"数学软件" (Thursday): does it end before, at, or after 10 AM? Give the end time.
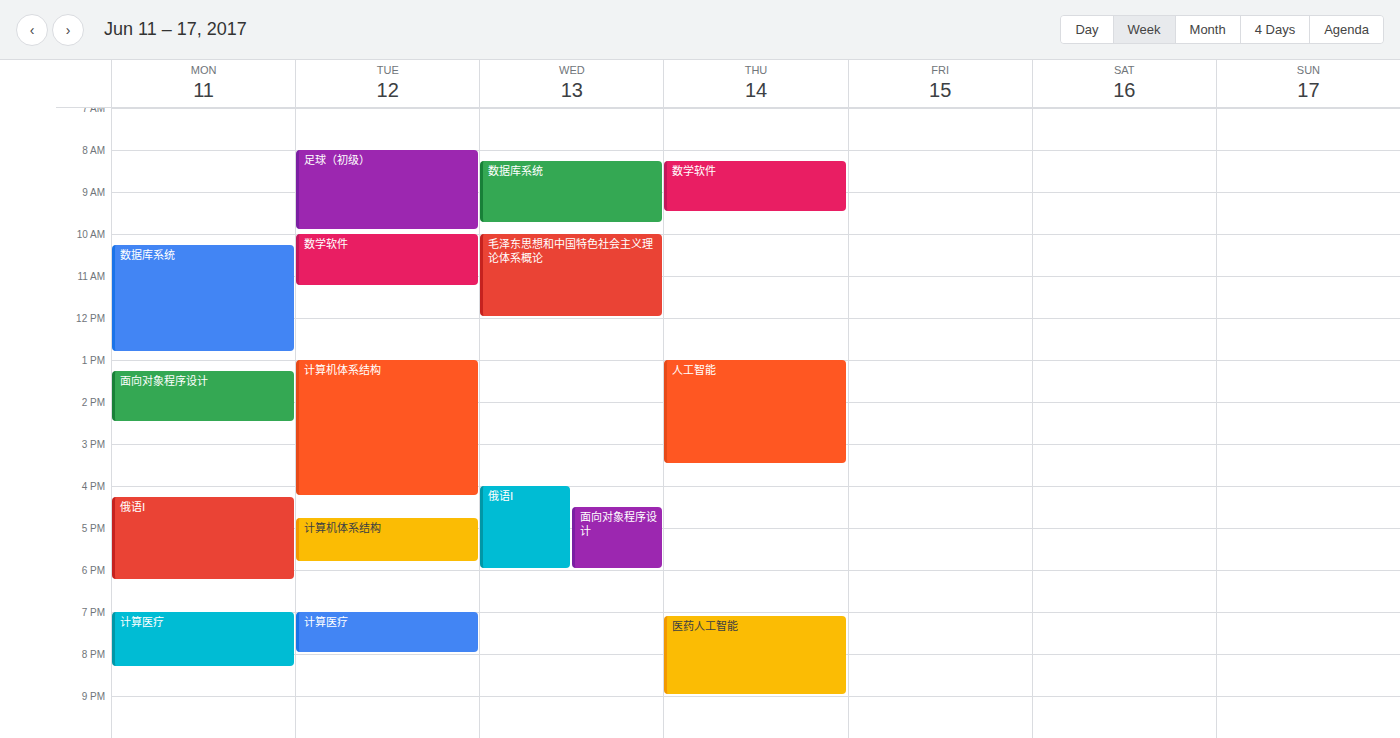
9:30 AM -- before 10 AM, 30 minutes above the 10 AM line.